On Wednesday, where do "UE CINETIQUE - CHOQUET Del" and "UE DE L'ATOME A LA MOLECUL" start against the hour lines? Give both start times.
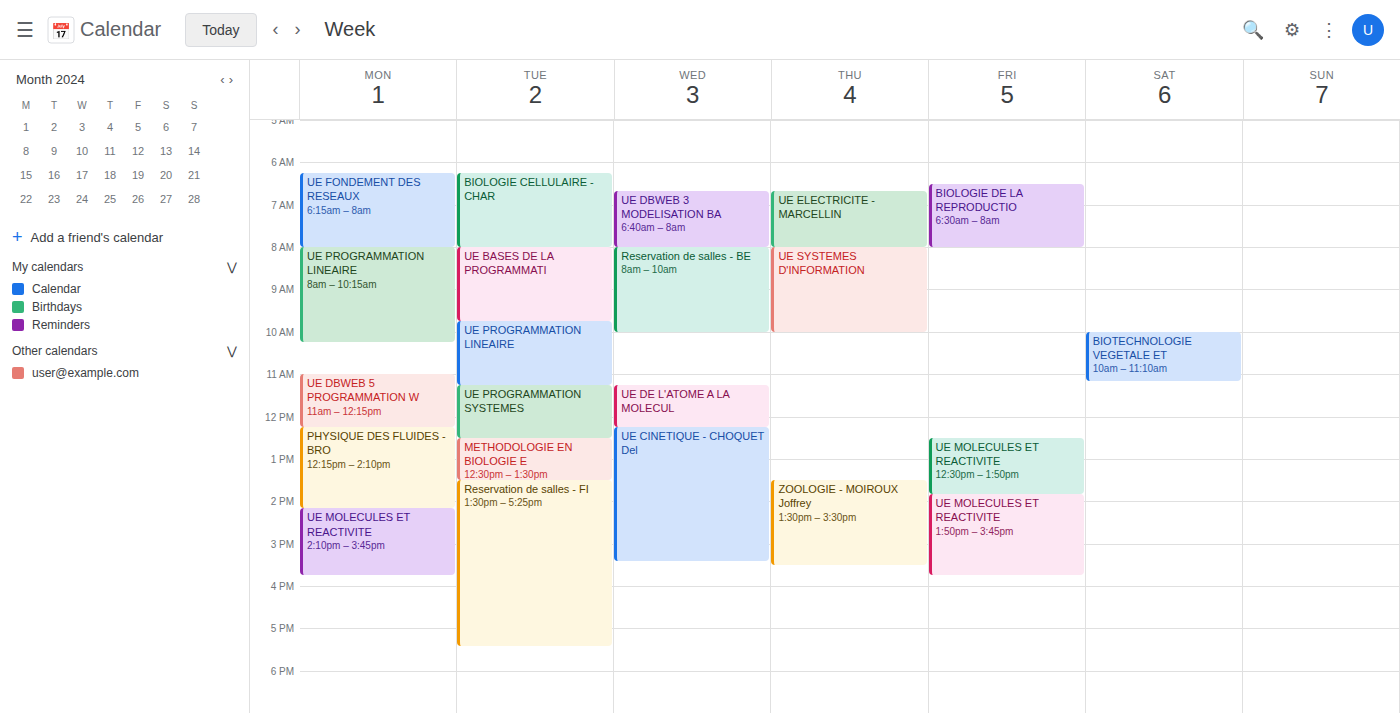
"UE CINETIQUE - CHOQUET Del": 12:15 PM, neither: a quarter of the way from the 12 PM line to the 1 PM line. "UE DE L'ATOME A LA MOLECUL": 11:15 AM, neither: a quarter of the way from the 11 AM line to the 12 PM line.